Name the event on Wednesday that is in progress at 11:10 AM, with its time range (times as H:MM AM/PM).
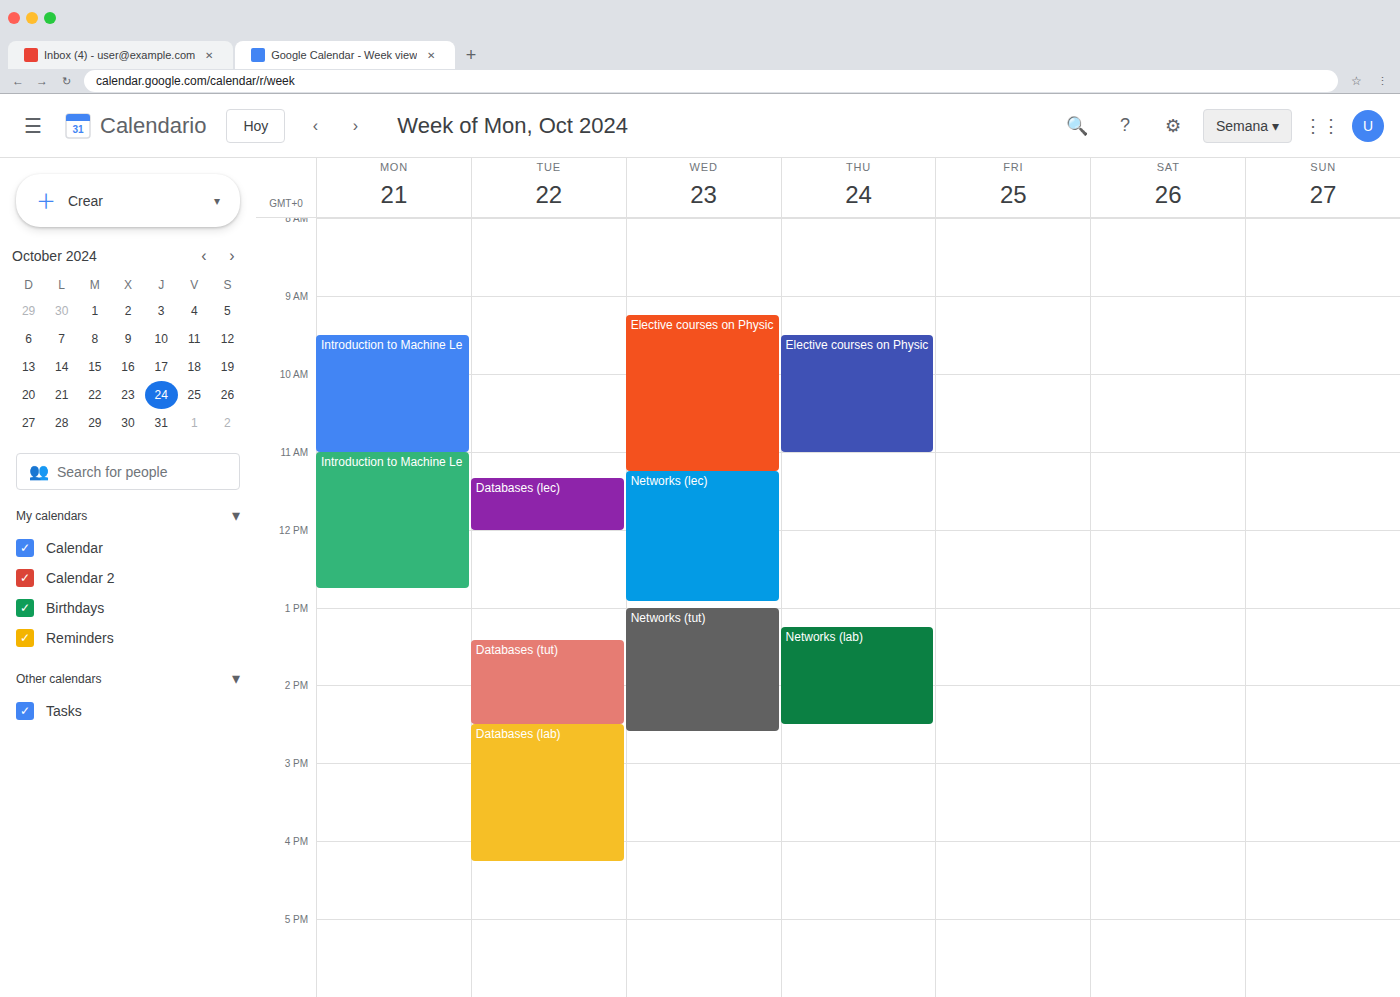
"Elective courses on Physic", 9:15 AM to 11:15 AM